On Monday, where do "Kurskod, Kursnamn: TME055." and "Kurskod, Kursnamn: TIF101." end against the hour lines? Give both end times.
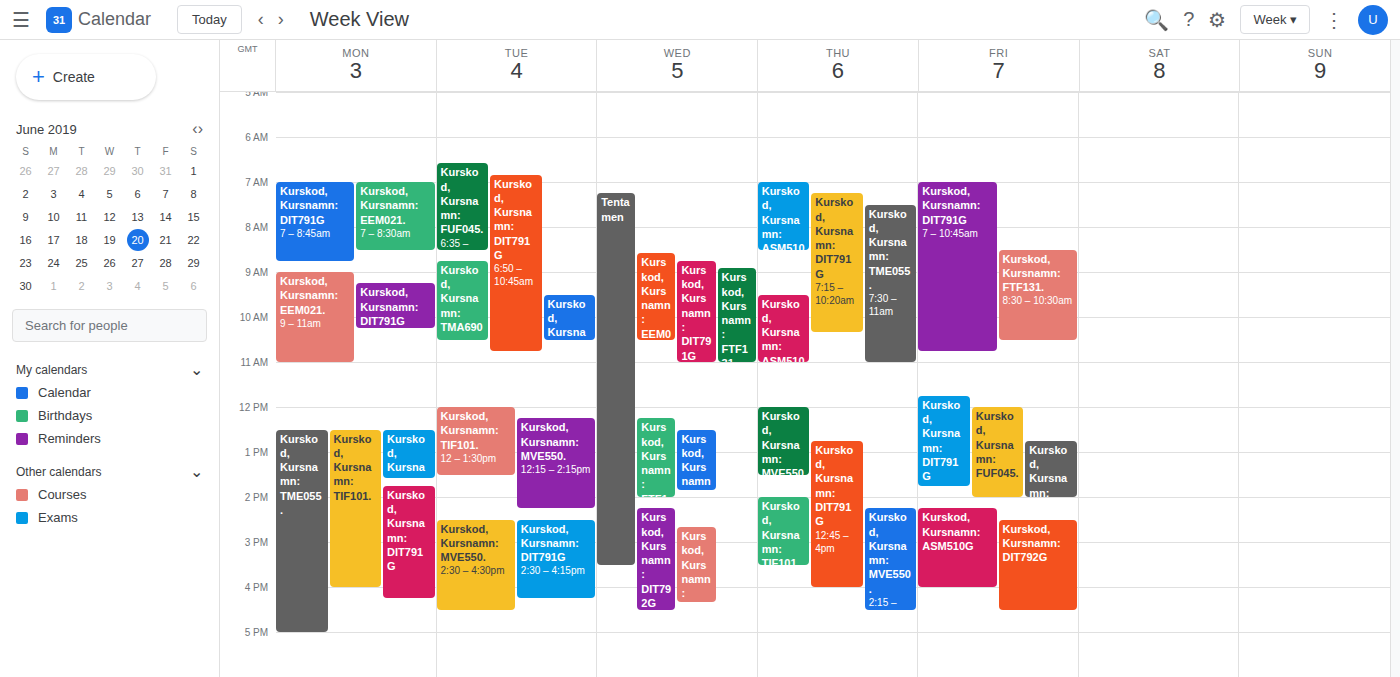
"Kurskod, Kursnamn: TME055.": 5:00 PM, exactly on the 5 PM line. "Kurskod, Kursnamn: TIF101.": 4:00 PM, exactly on the 4 PM line.